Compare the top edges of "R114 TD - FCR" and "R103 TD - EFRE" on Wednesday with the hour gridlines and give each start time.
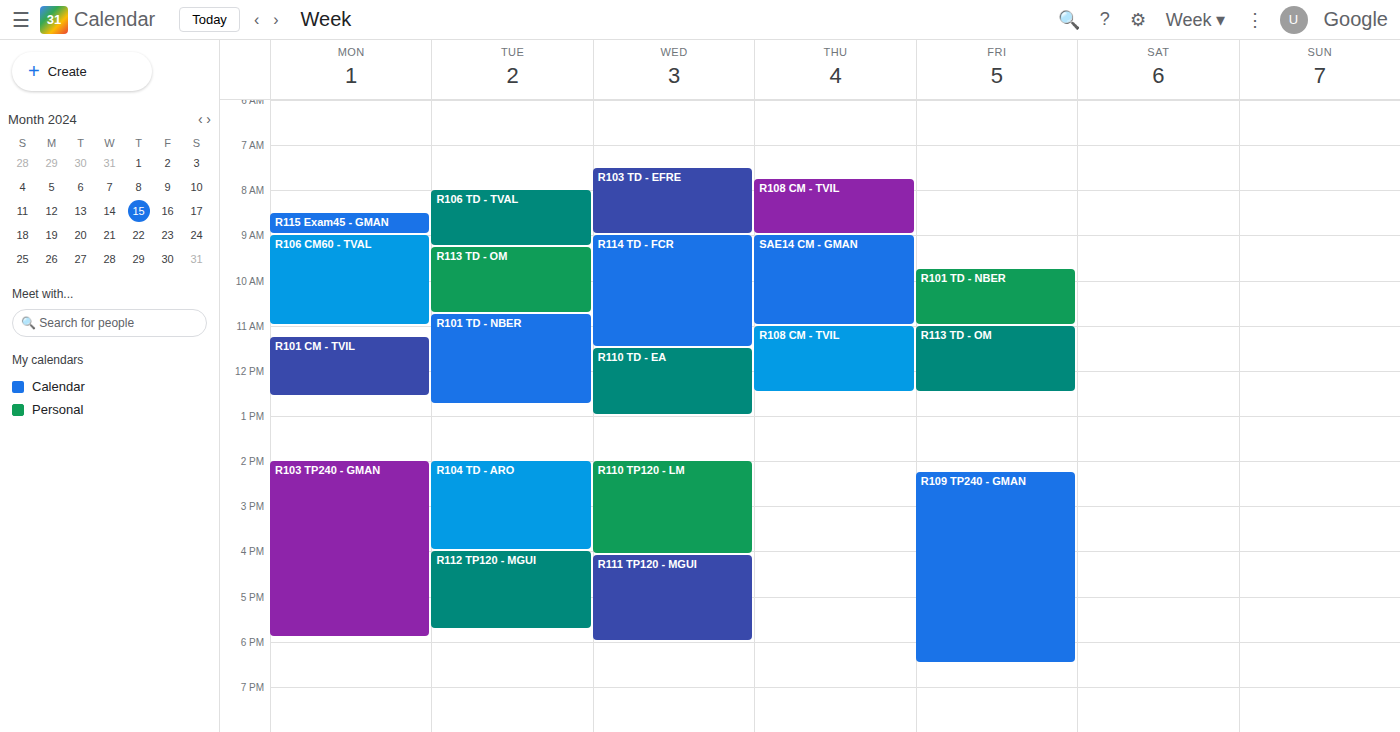
"R114 TD - FCR": 9:00 AM, exactly on the 9 AM line. "R103 TD - EFRE": 7:30 AM, halfway between the 7 AM and 8 AM lines.